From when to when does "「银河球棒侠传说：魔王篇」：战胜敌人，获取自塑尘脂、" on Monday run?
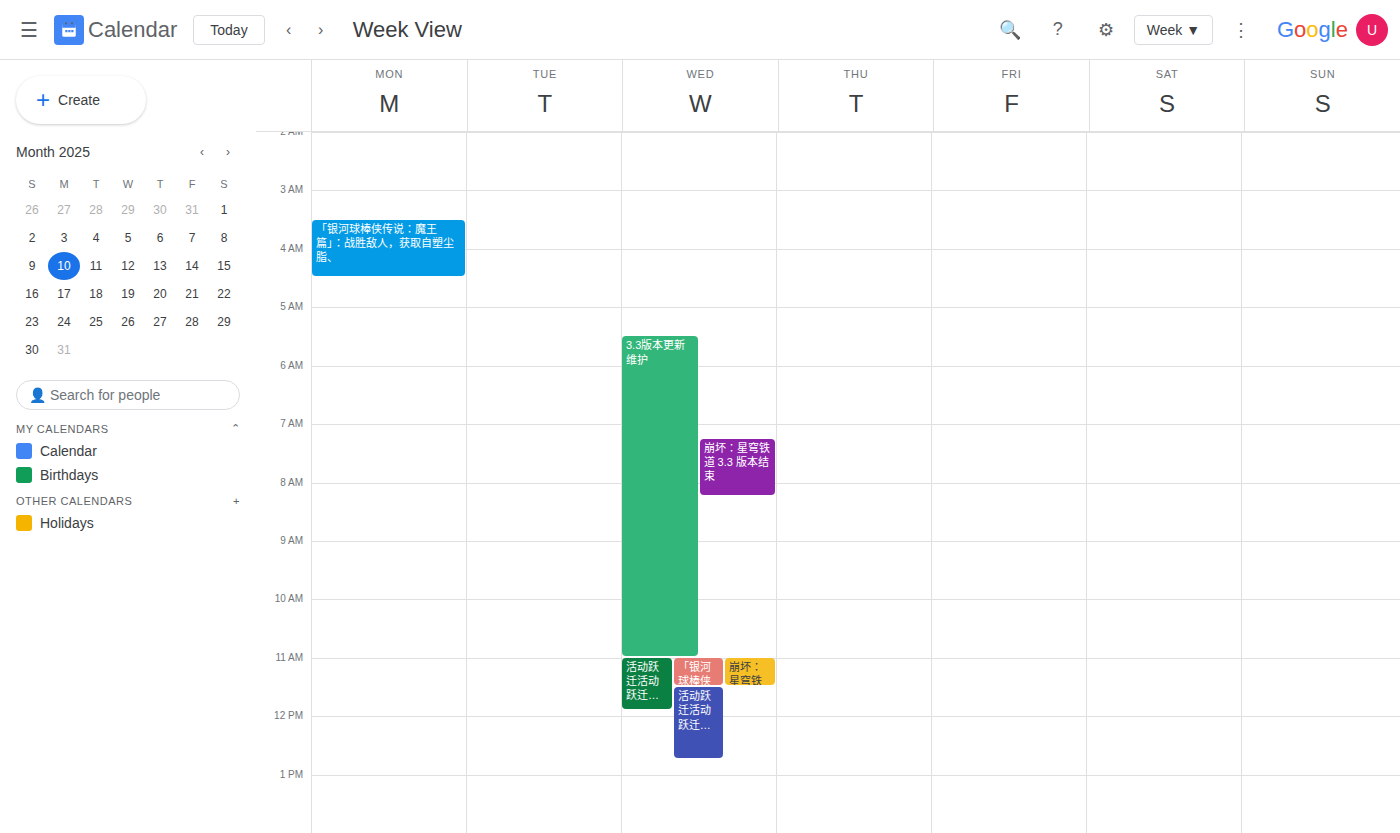
03:30 to 04:30